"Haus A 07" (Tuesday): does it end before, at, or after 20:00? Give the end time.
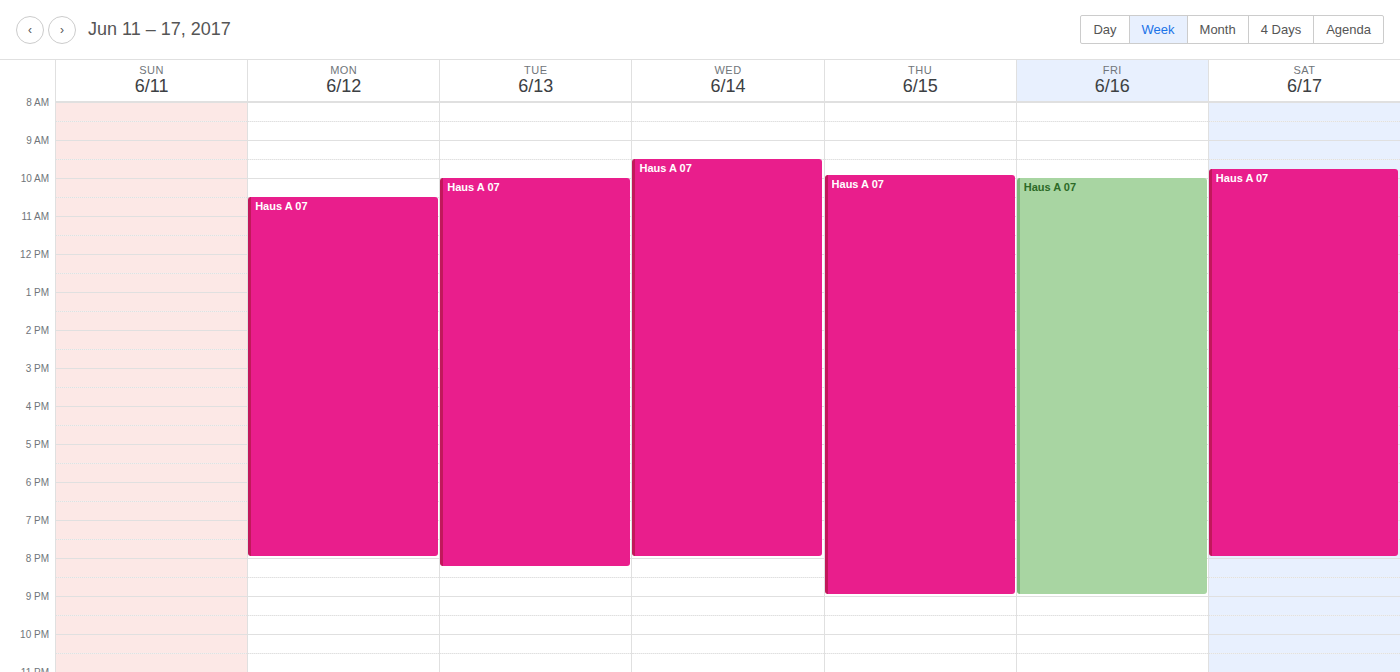
20:15 -- after 20:00, 15 minutes below the 20:00 line.